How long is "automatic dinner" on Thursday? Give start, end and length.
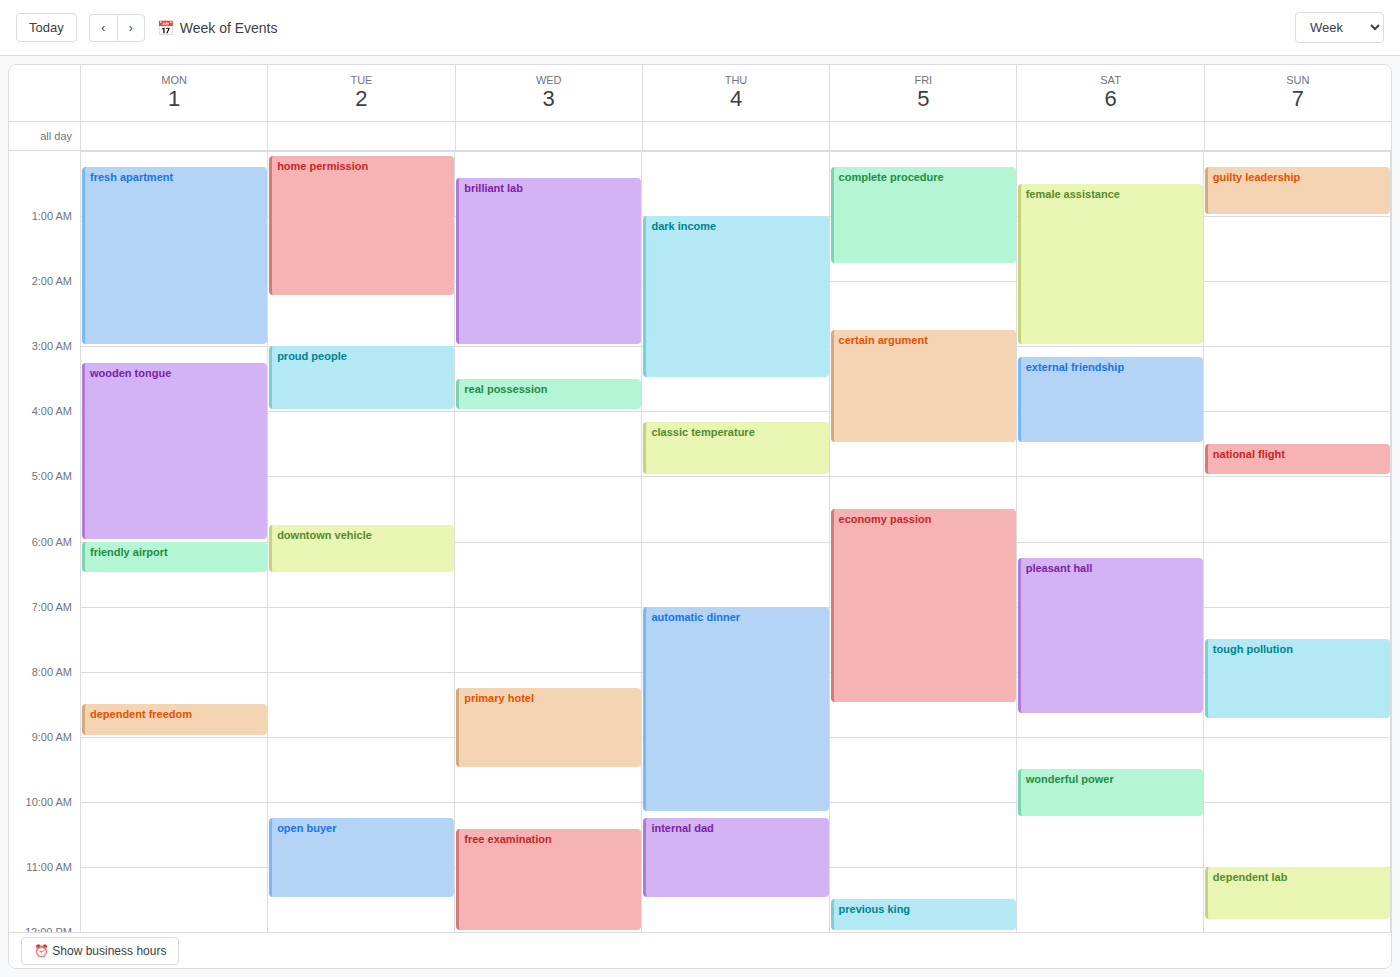
7:00 AM to 10:10 AM, 3 hours 10 minutes